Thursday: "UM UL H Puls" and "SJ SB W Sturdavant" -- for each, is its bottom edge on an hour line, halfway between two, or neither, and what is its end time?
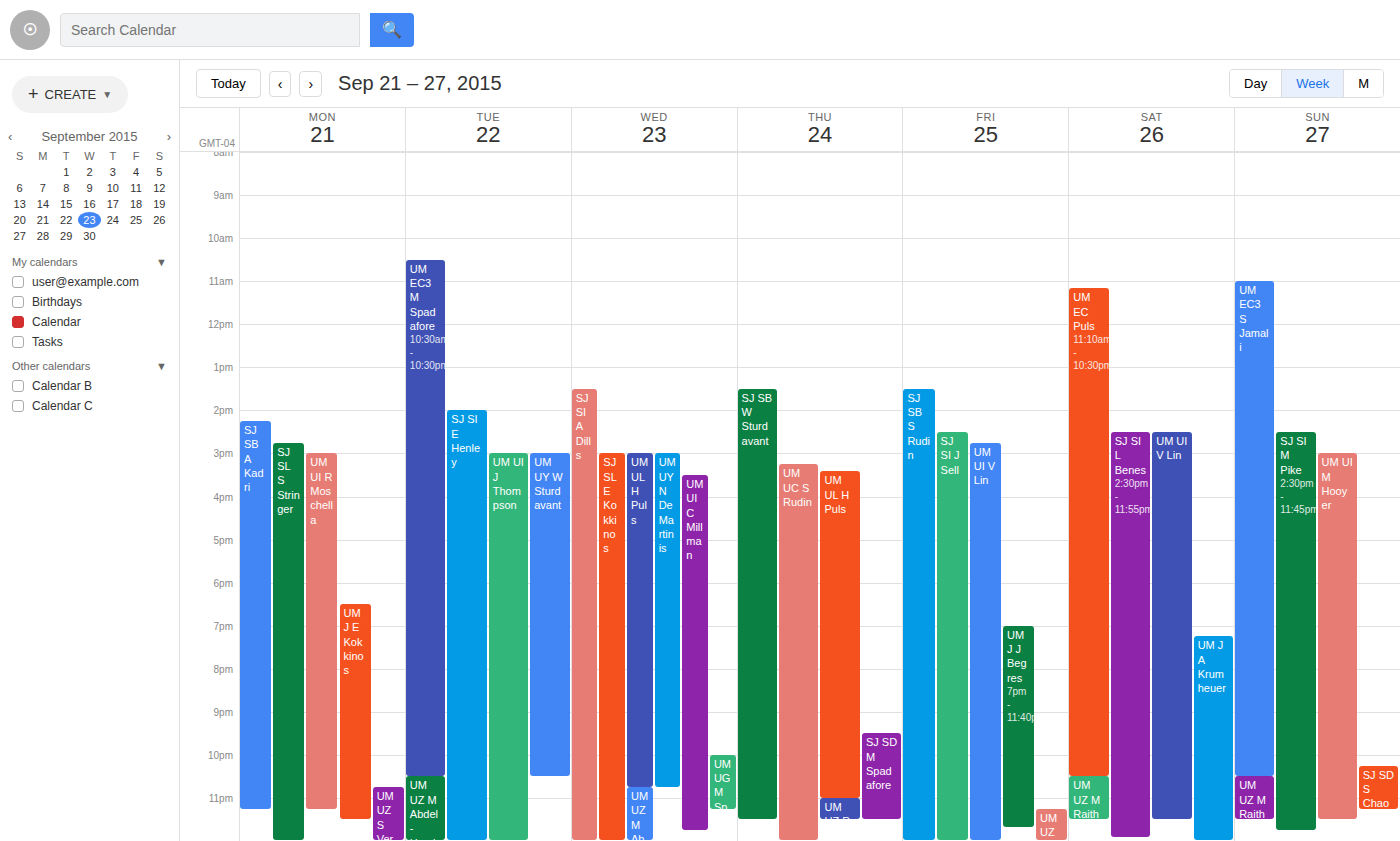
"UM UL H Puls": 11:00 PM, exactly on the 11 PM line. "SJ SB W Sturdavant": 11:30 PM, halfway between the 11 PM and 12 AM lines.